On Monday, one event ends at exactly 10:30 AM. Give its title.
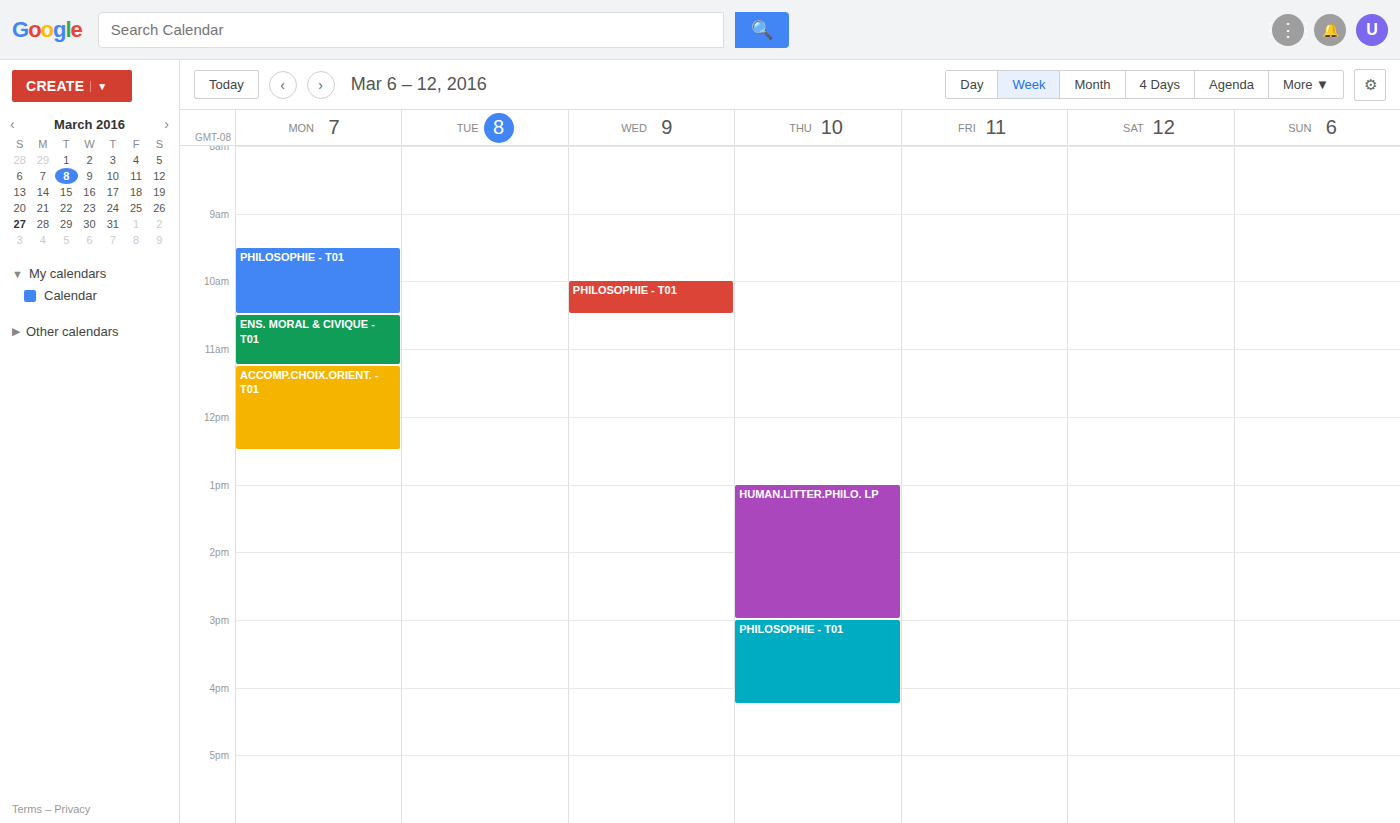
"PHILOSOPHIE - T01"